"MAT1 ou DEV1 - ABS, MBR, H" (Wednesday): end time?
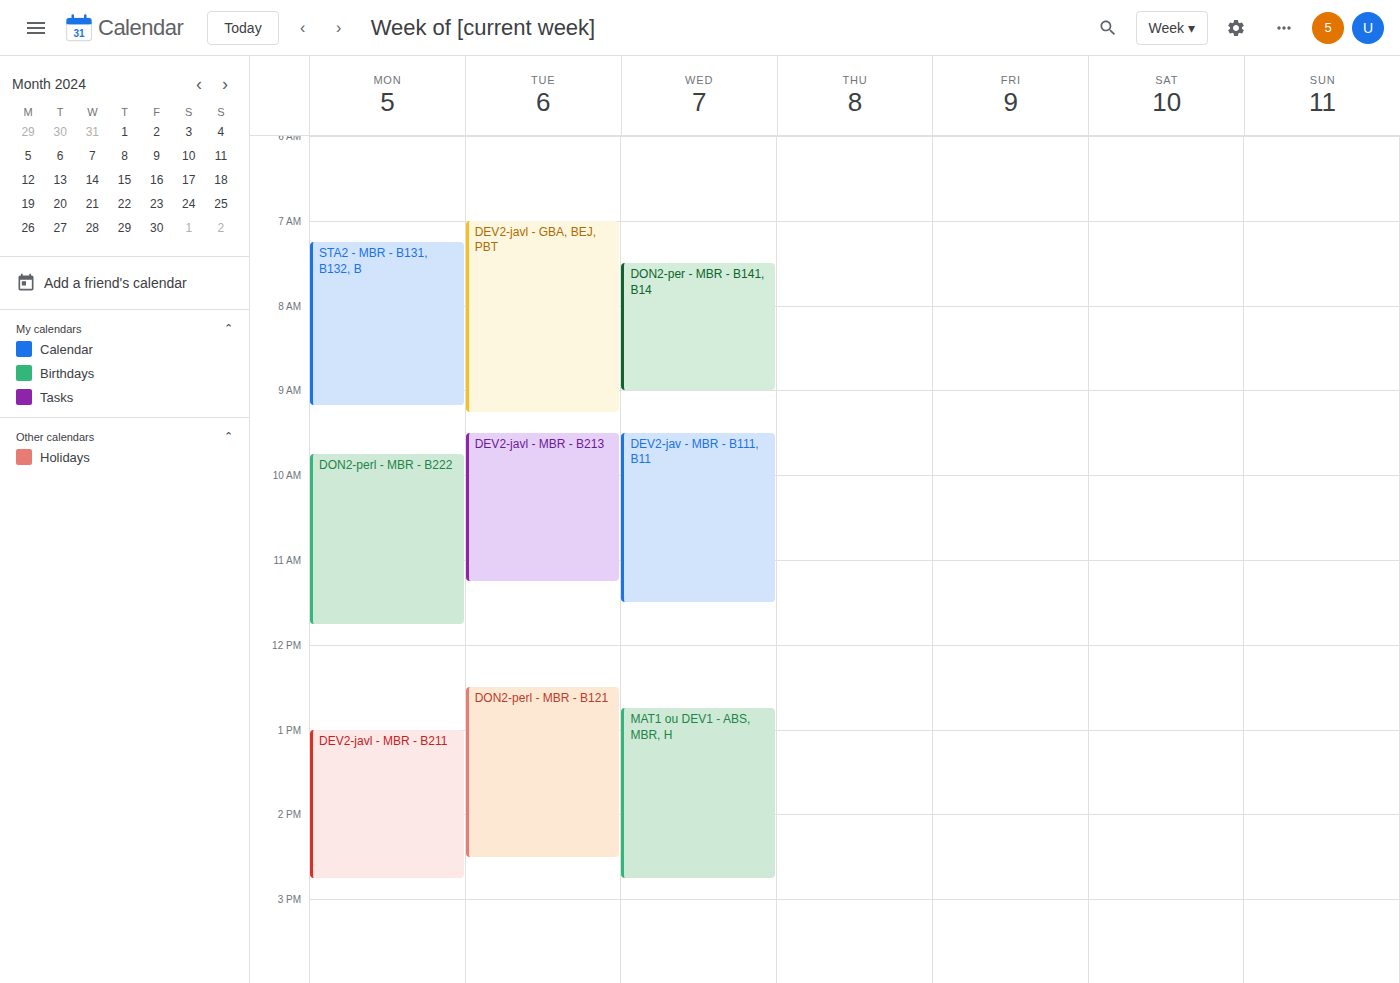
2:45 PM